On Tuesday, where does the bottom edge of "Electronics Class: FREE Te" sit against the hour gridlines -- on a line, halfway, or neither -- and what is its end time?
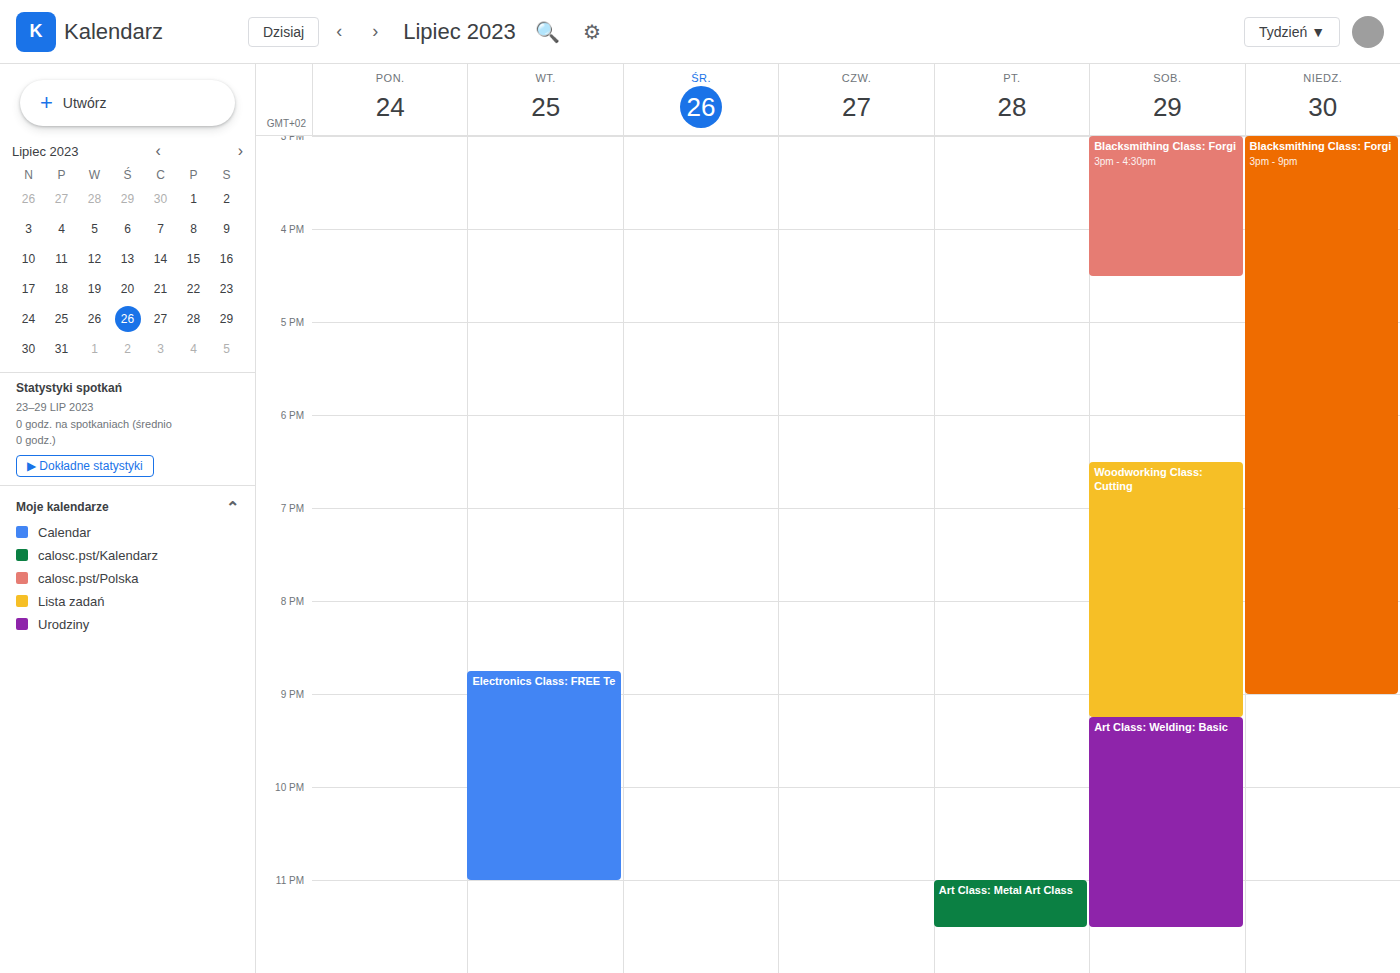
11:00 PM -- exactly on the 11 PM line.